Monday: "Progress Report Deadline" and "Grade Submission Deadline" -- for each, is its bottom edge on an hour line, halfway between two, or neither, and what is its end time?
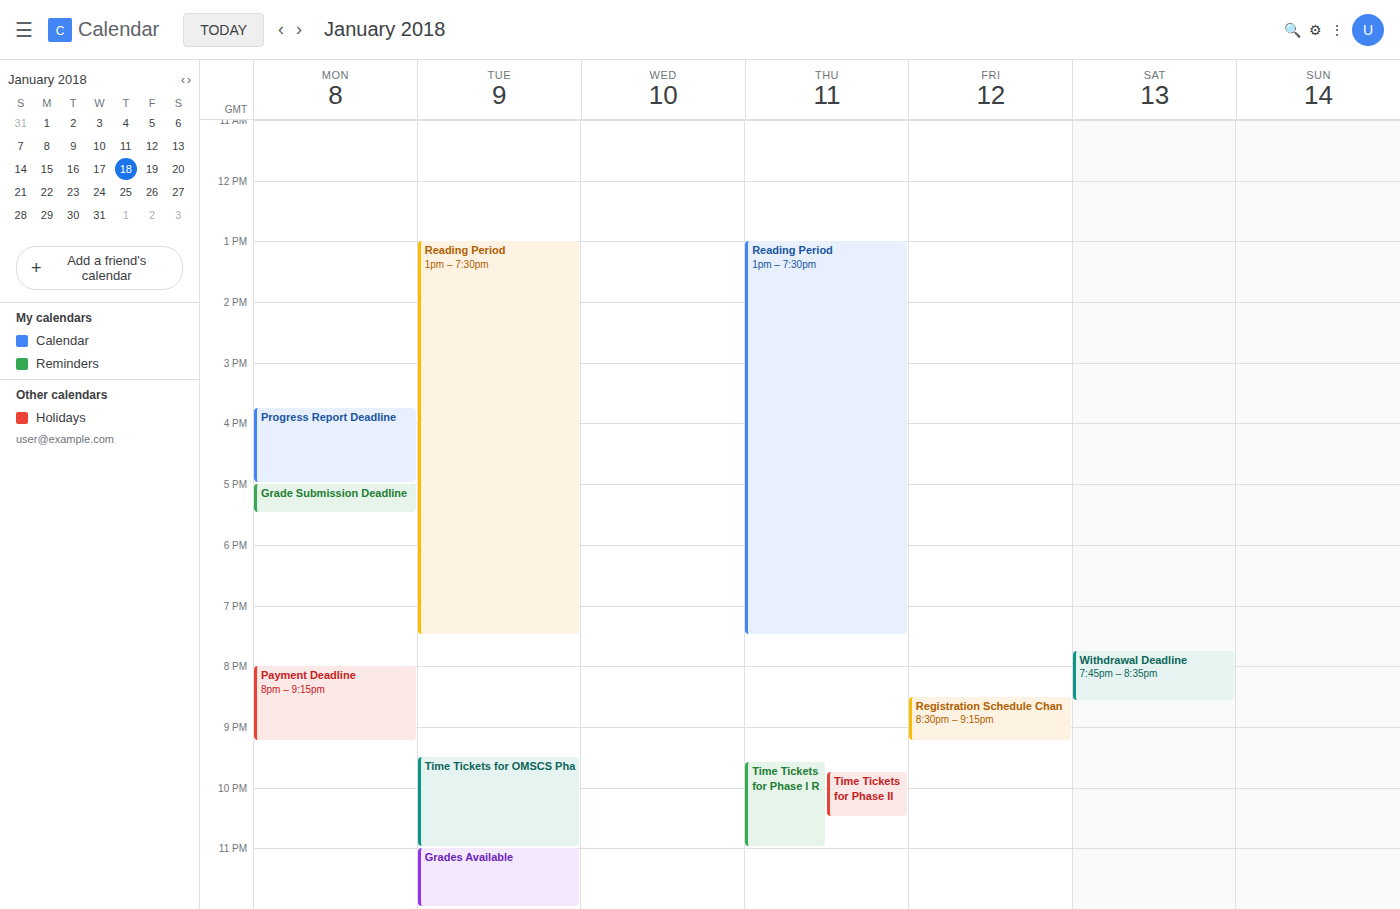
"Progress Report Deadline": 5:00 PM, exactly on the 5 PM line. "Grade Submission Deadline": 5:30 PM, halfway between the 5 PM and 6 PM lines.